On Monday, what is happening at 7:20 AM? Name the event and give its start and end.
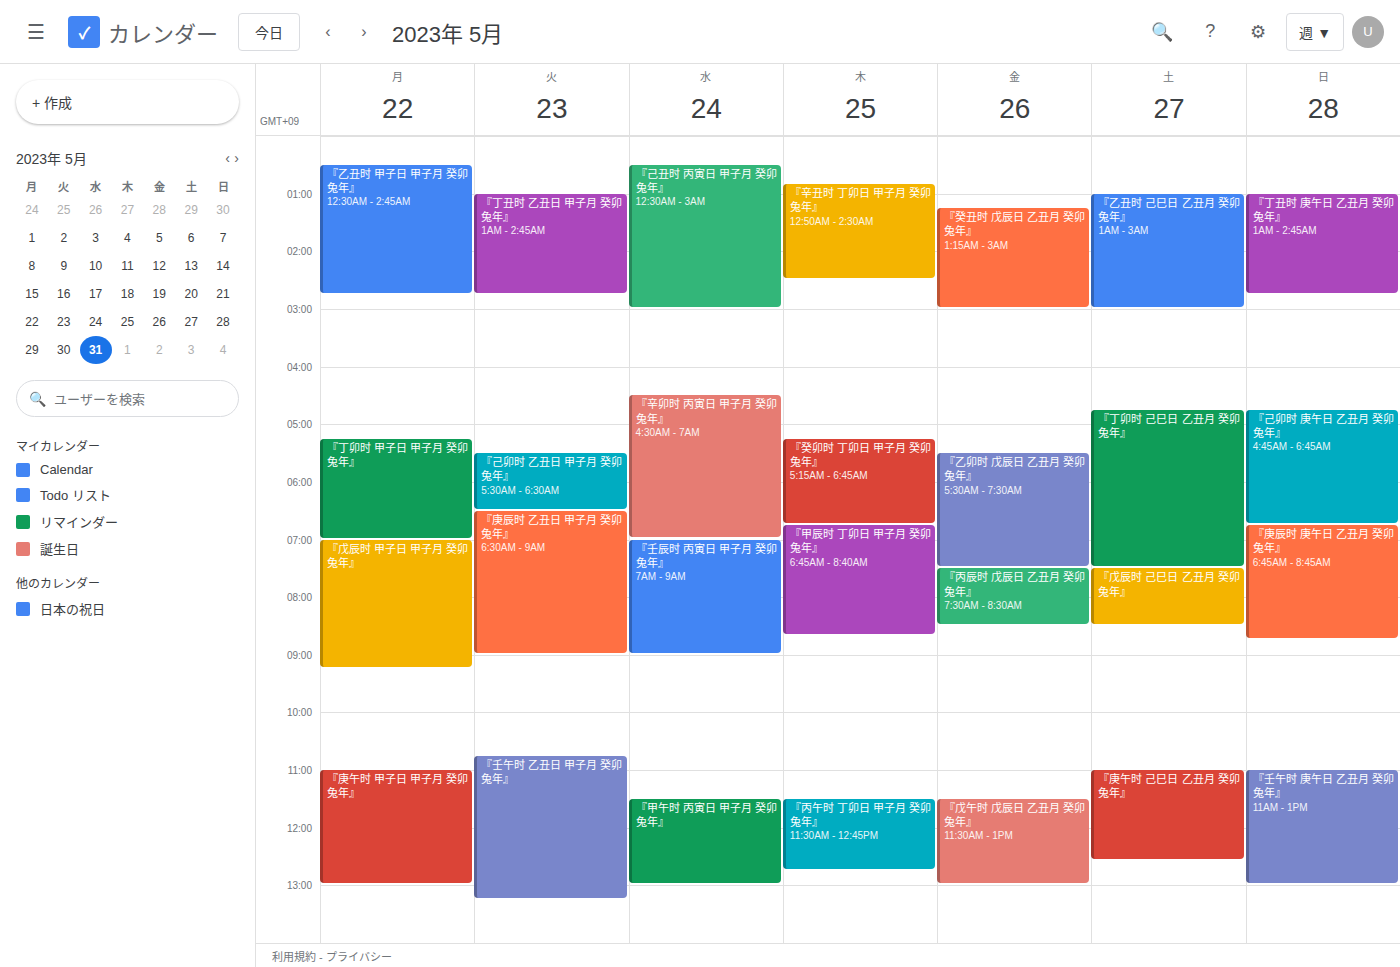
"『戊辰时 甲子日 甲子月 癸卯兔年』", 7:00 AM to 9:15 AM